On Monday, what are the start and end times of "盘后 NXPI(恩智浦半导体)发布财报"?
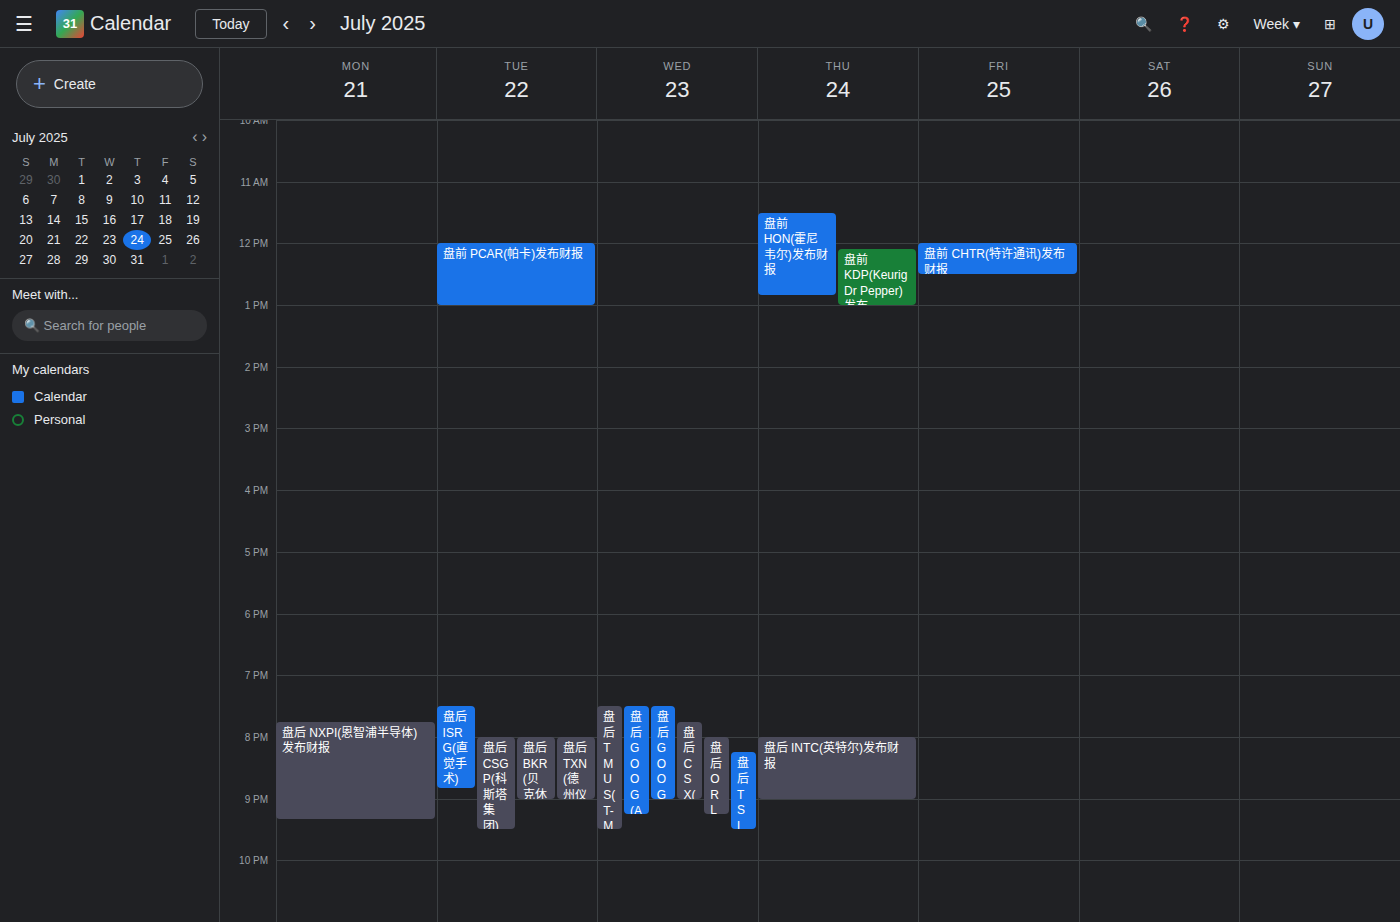
7:45 PM to 9:20 PM